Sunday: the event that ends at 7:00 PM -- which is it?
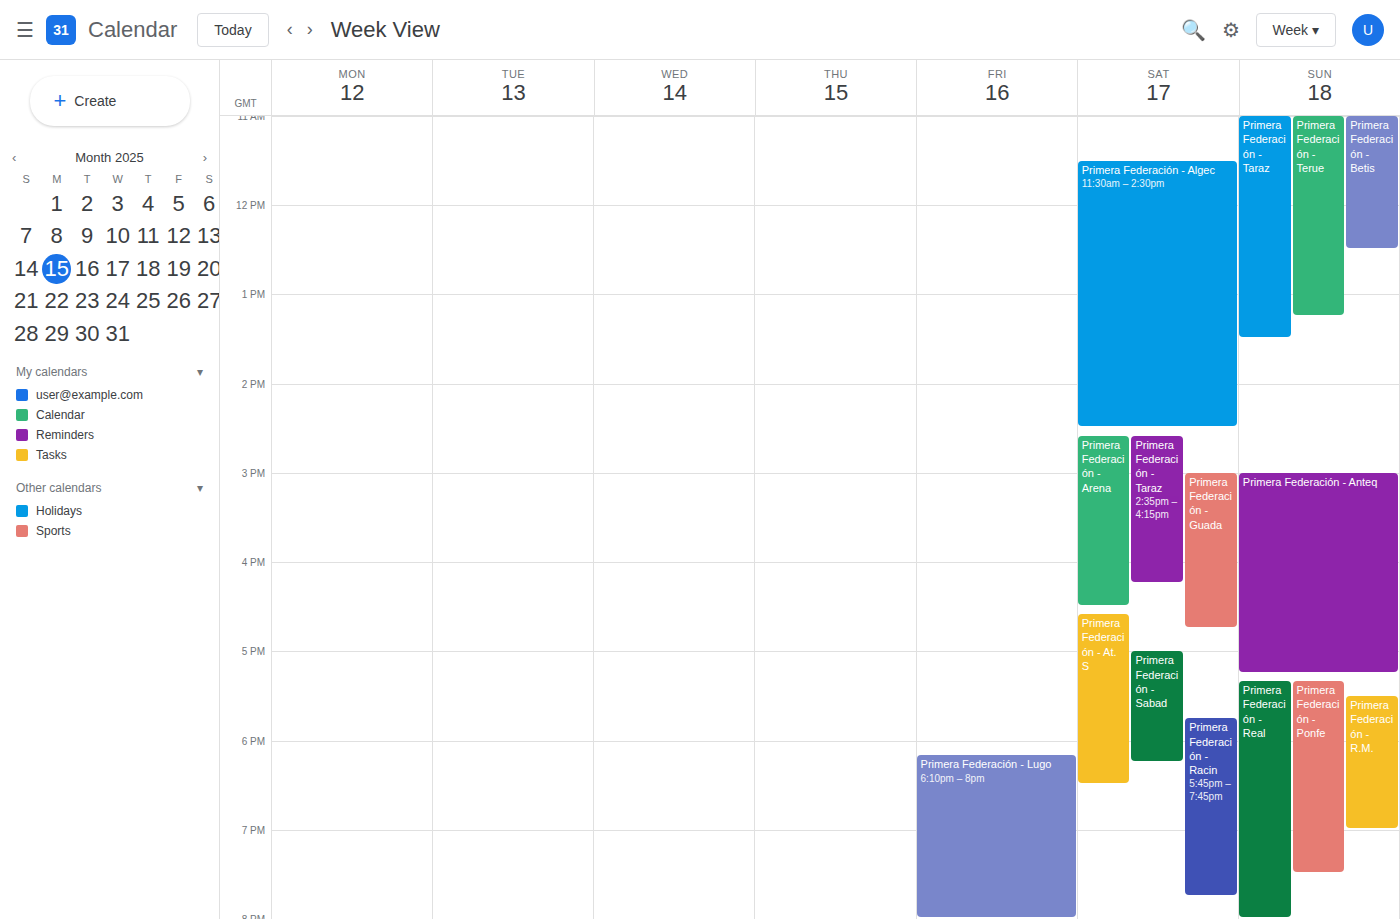
"Primera Federación - R.M."